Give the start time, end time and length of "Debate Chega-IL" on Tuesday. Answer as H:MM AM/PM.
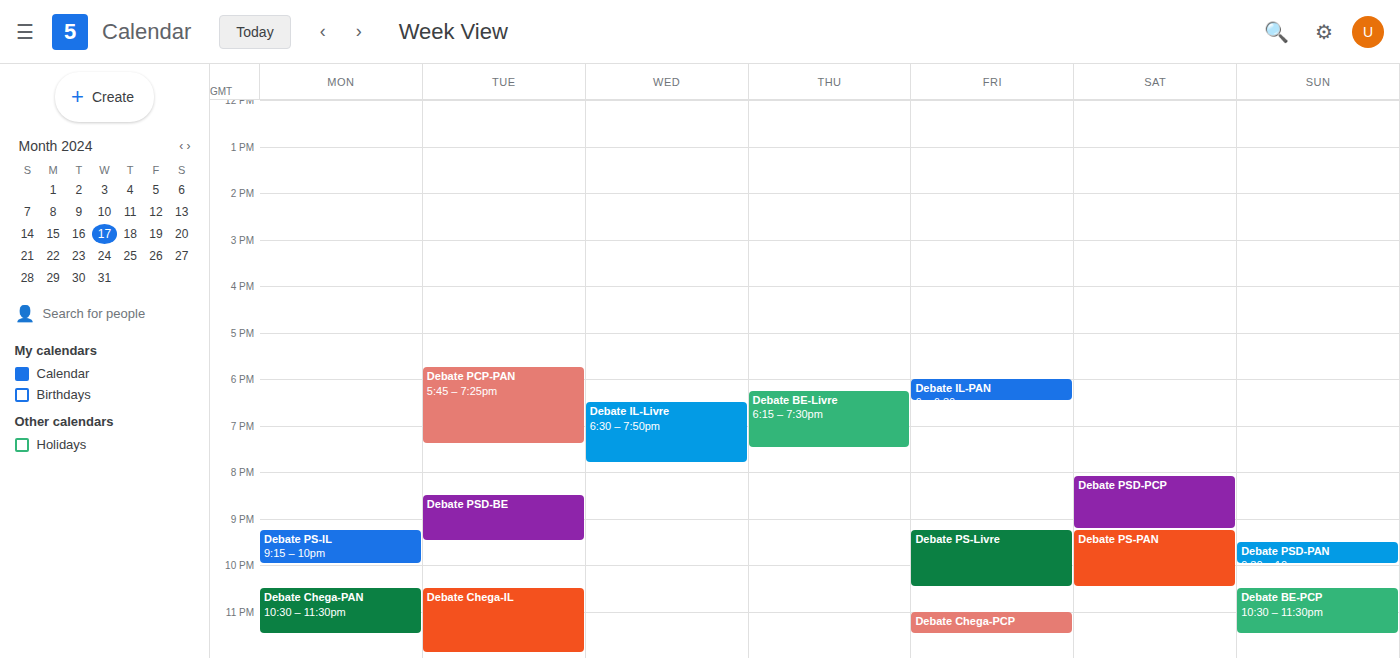
10:30 PM to 11:55 PM, 1 hour 25 minutes